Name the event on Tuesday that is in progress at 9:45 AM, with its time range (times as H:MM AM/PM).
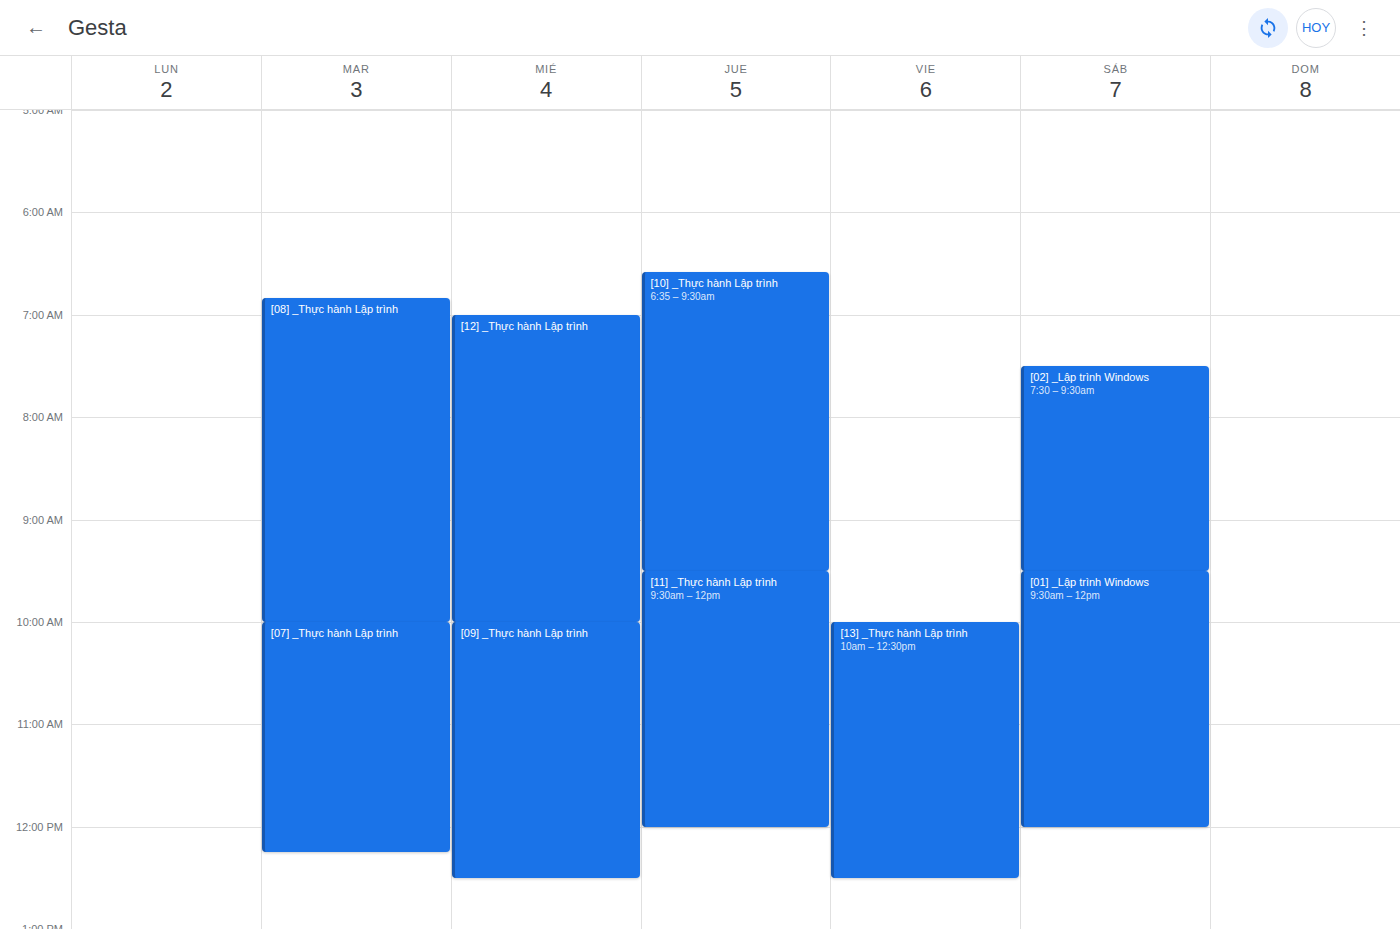
"[08] _Thực hành Lập trình", 6:50 AM to 10:00 AM